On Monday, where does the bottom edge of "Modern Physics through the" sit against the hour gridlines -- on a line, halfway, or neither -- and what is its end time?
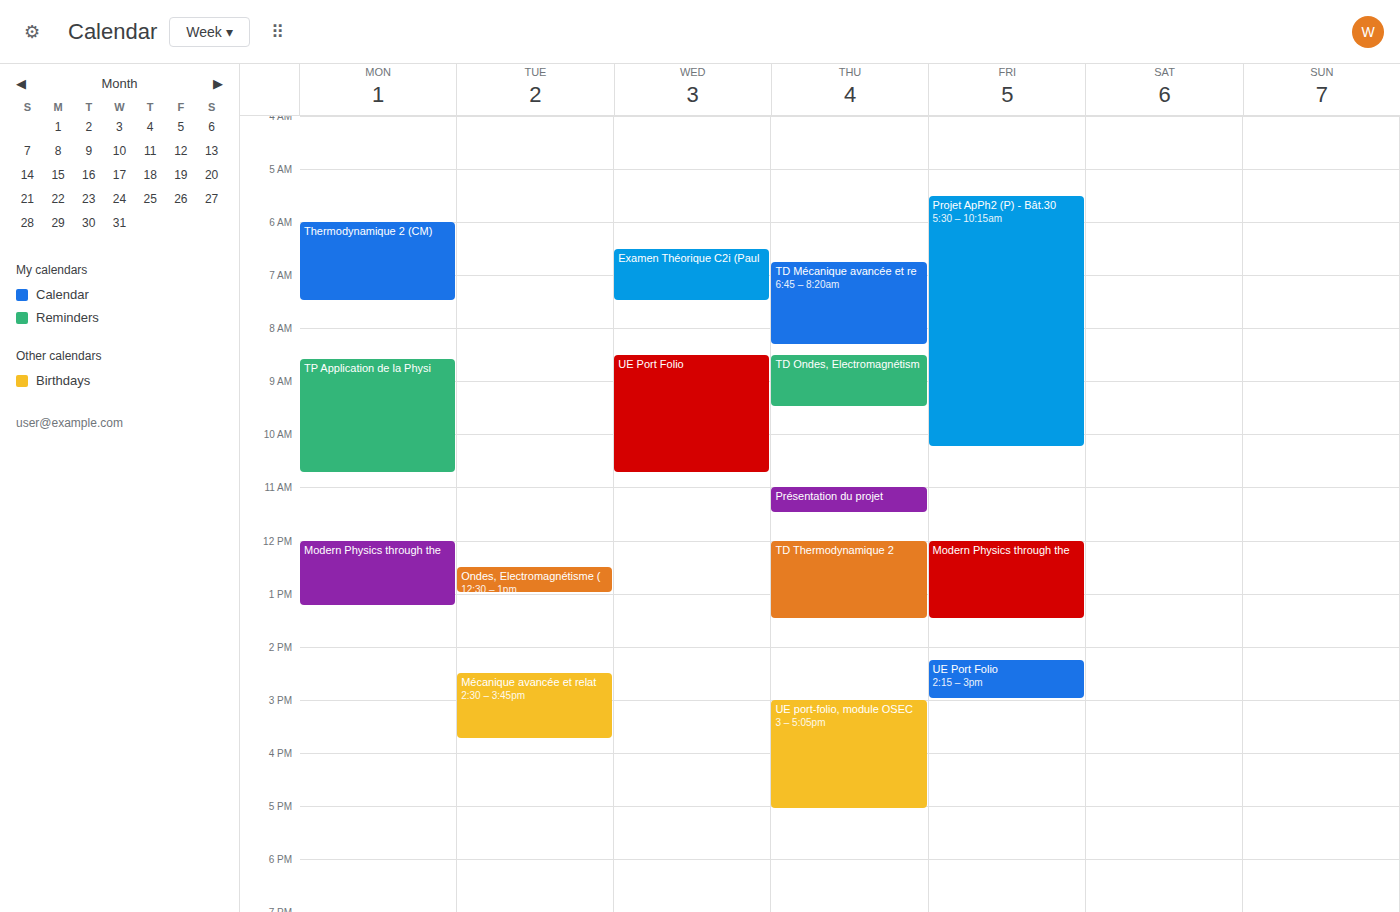
1:15 PM -- neither: a quarter of the way from the 1 PM line to the 2 PM line.